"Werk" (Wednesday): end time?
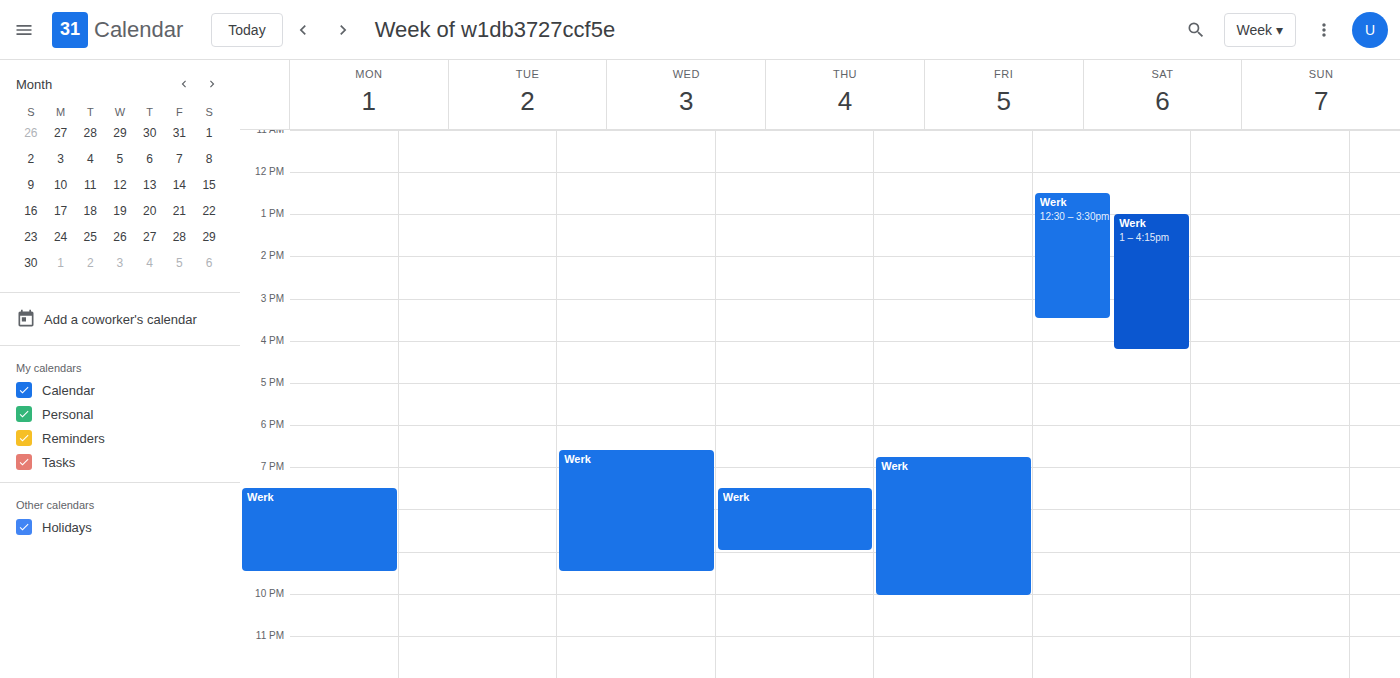
9:30 PM